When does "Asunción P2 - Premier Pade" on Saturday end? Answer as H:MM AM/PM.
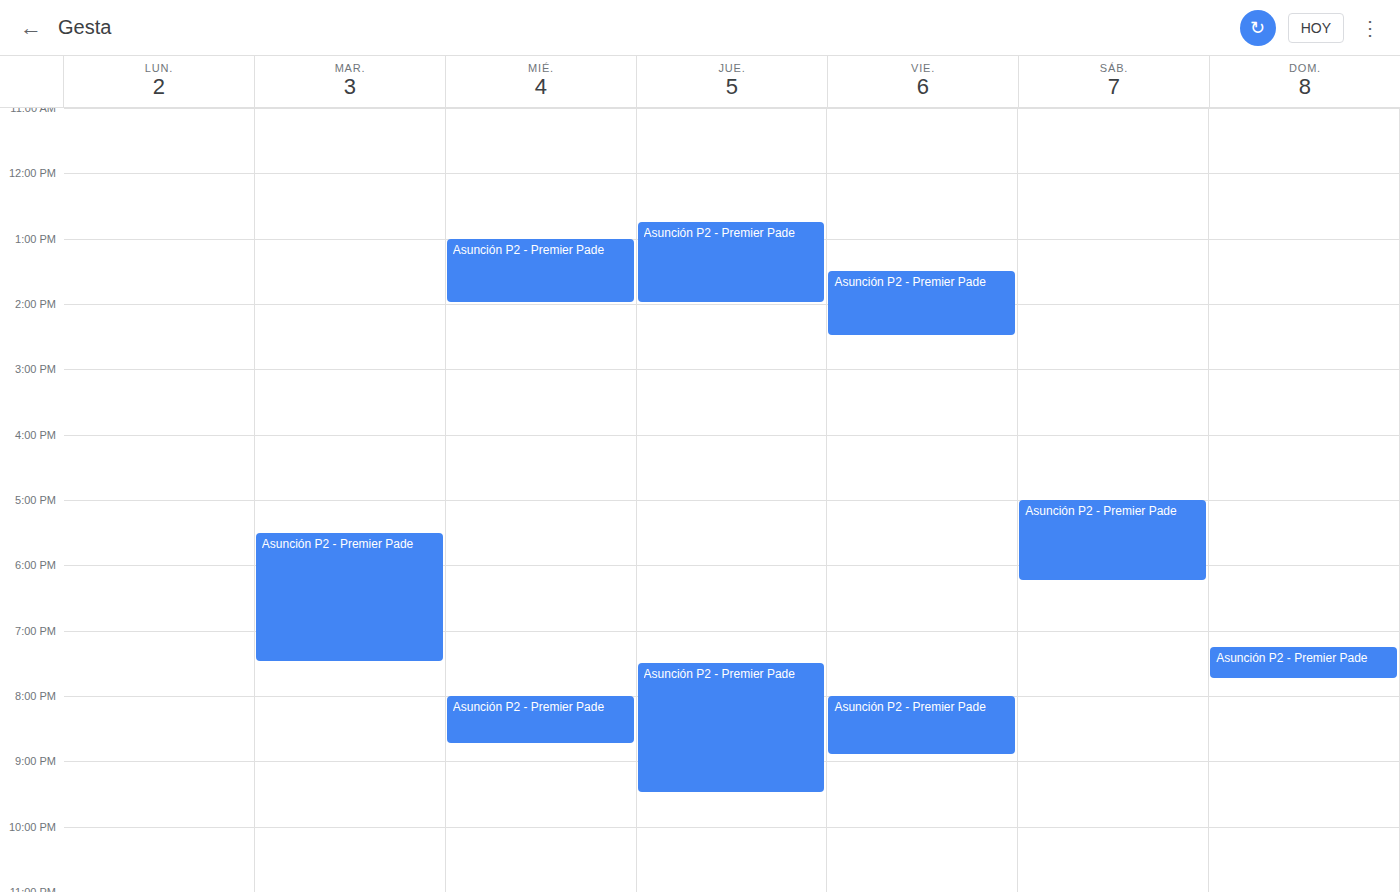
6:15 PM